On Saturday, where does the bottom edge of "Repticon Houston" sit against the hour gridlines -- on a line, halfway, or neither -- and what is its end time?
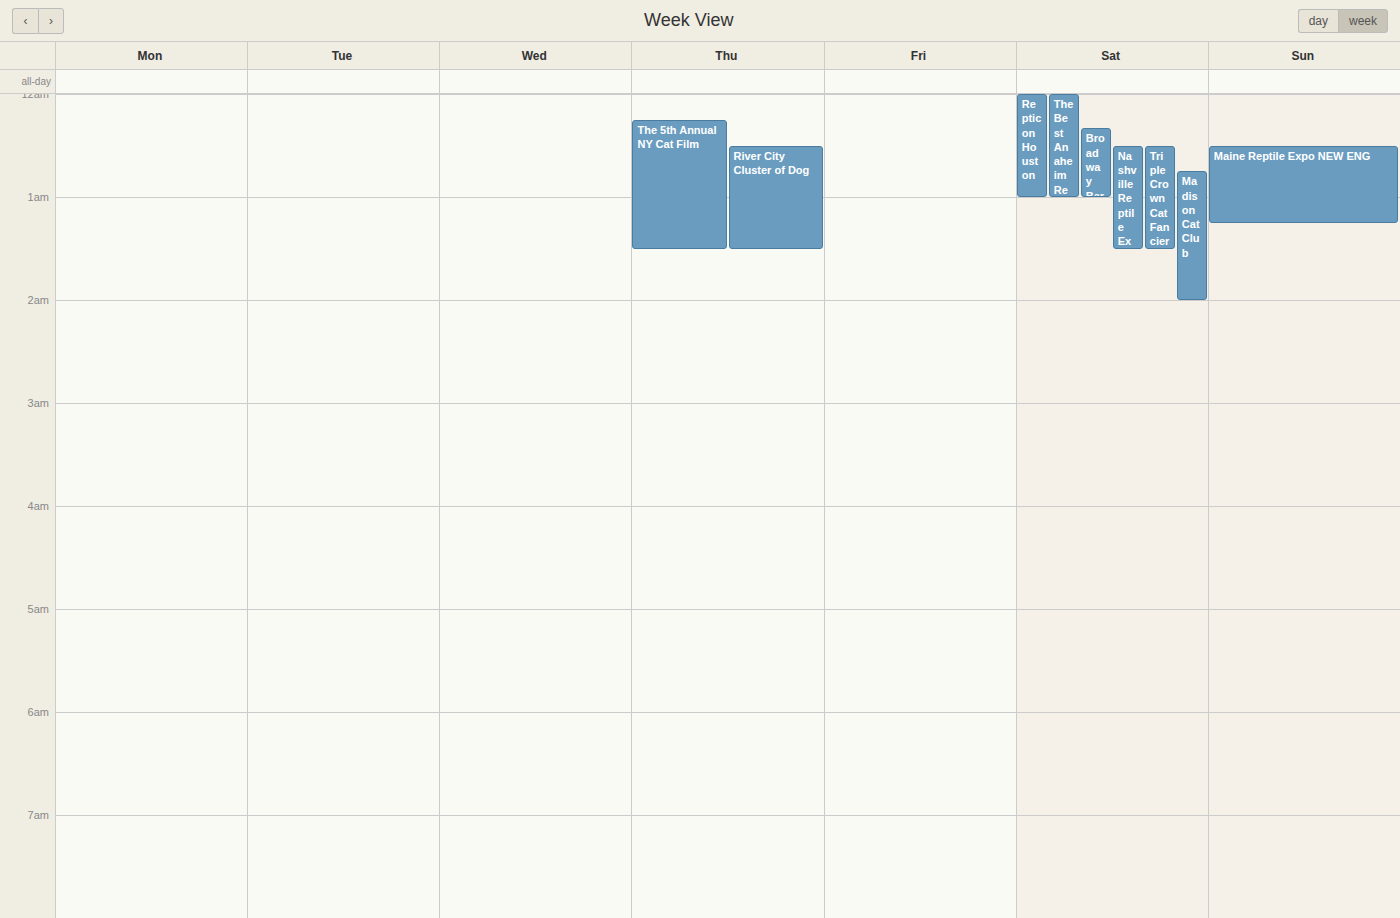
1:00 AM -- exactly on the 1 AM line.